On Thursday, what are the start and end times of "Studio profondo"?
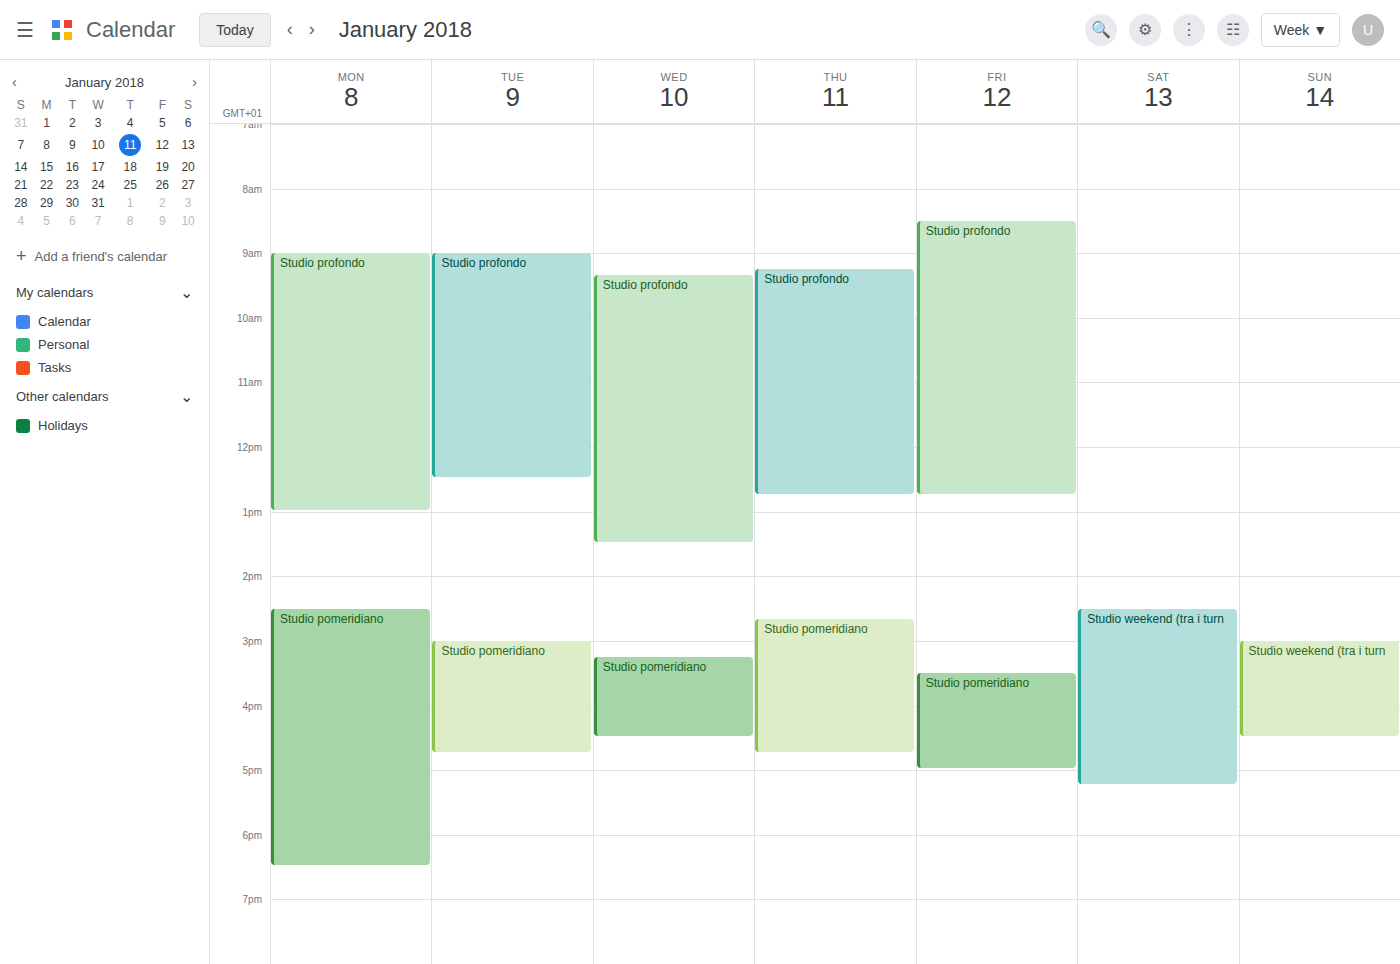
9:15 AM to 12:45 PM